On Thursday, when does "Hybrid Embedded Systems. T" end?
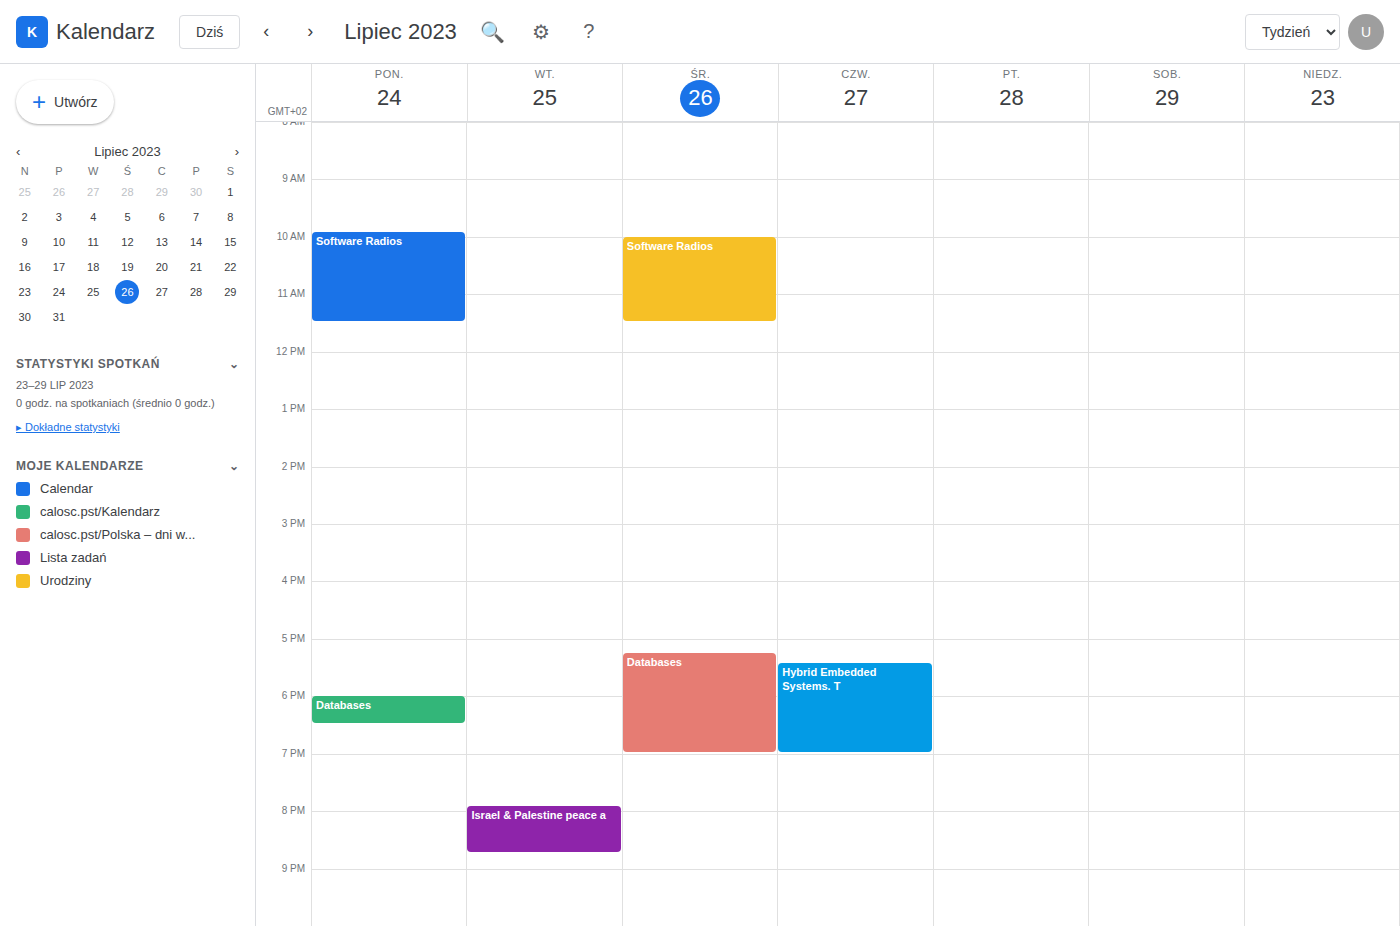
7:00 PM